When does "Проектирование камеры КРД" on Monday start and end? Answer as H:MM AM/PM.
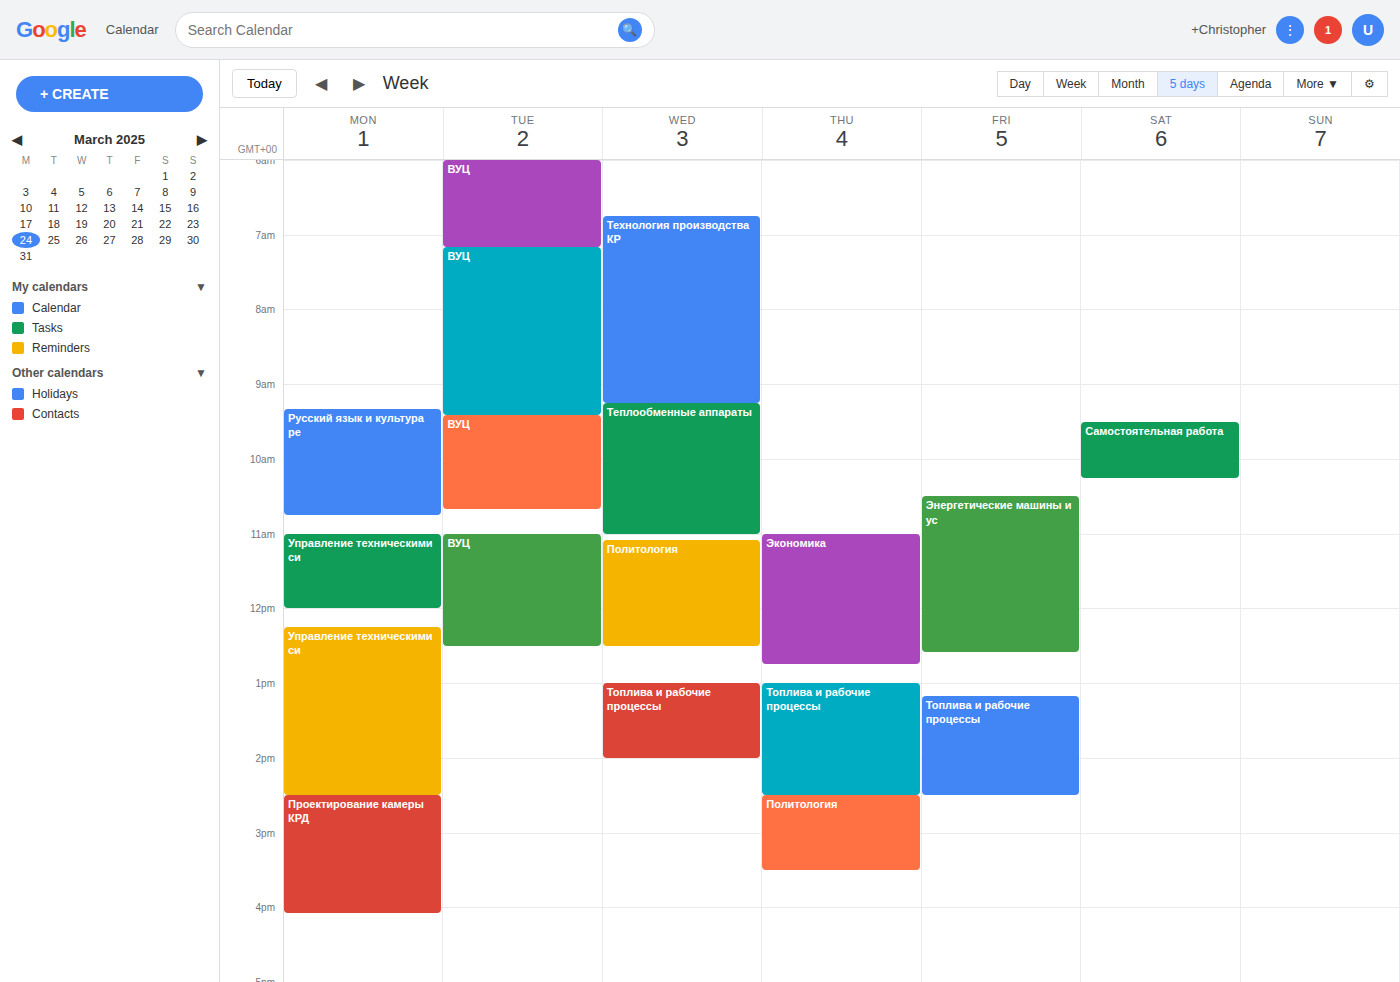
2:30 PM to 4:05 PM